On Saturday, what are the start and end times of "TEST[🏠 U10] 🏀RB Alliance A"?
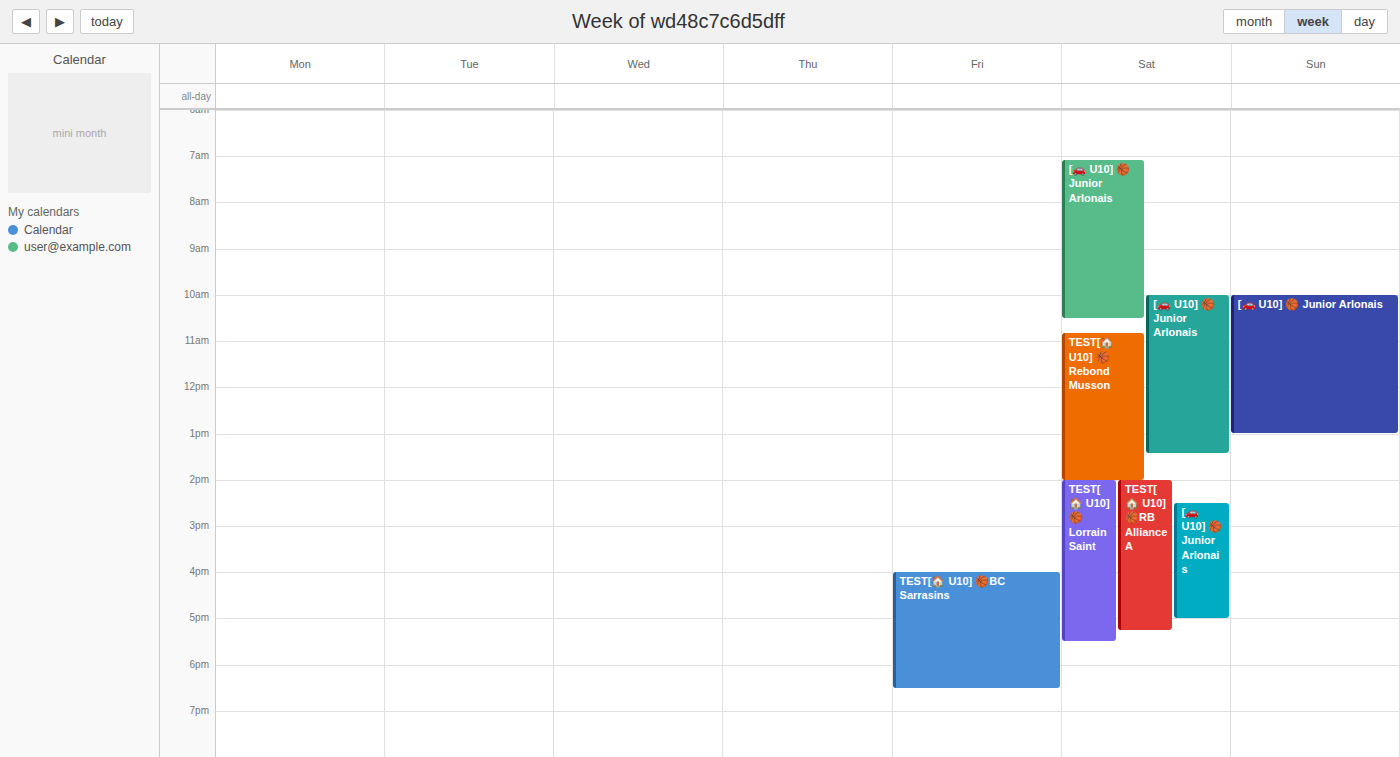
2:00 PM to 5:15 PM